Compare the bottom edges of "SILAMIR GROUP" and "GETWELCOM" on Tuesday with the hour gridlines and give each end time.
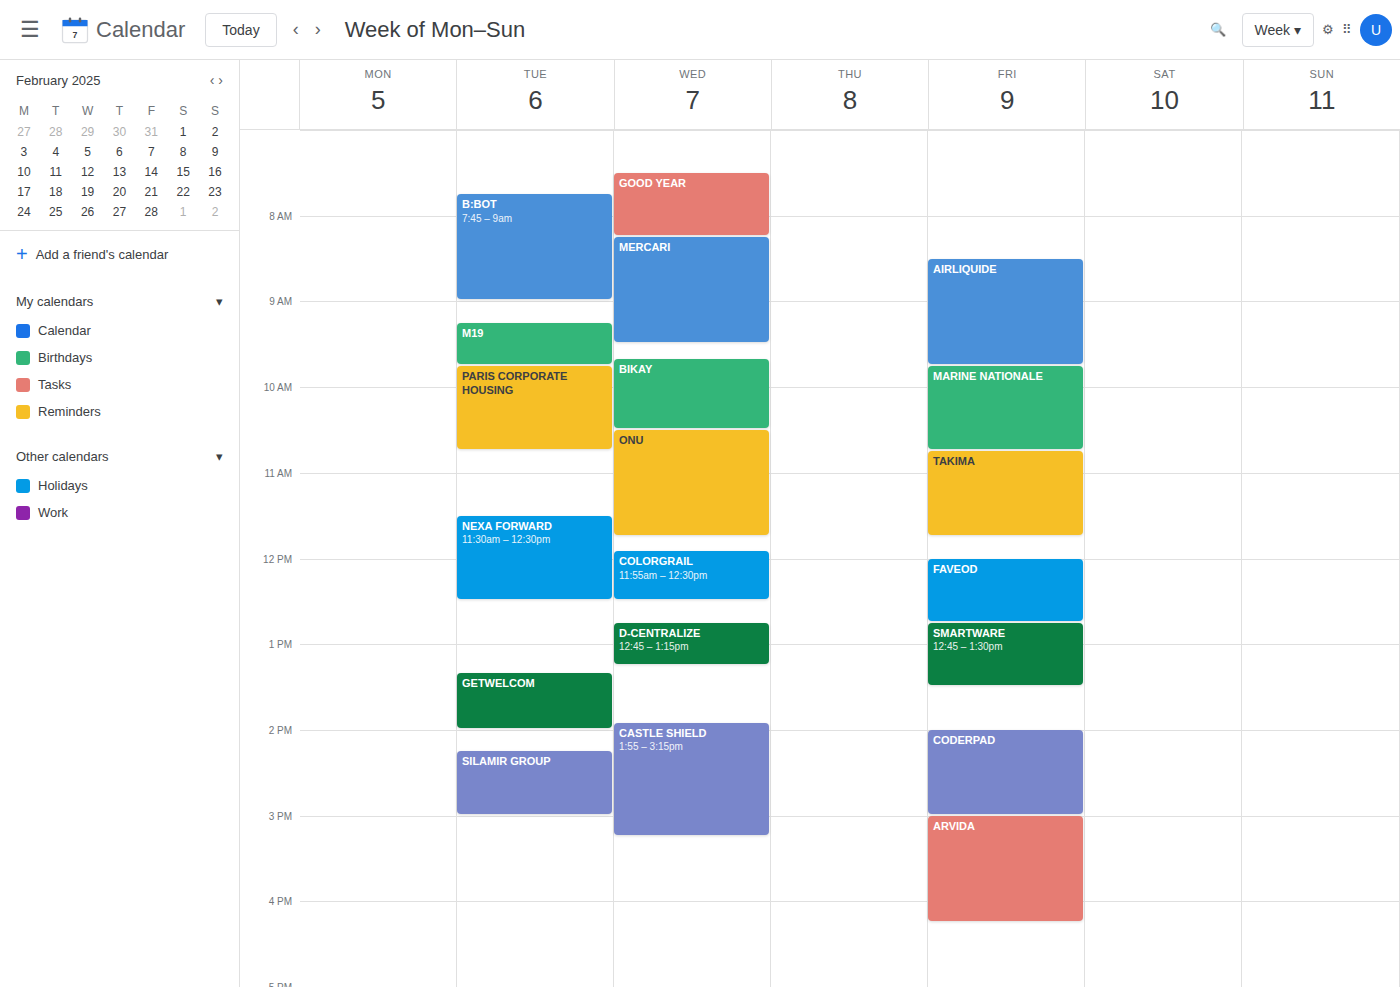
"SILAMIR GROUP": 3:00 PM, exactly on the 3 PM line. "GETWELCOM": 2:00 PM, exactly on the 2 PM line.